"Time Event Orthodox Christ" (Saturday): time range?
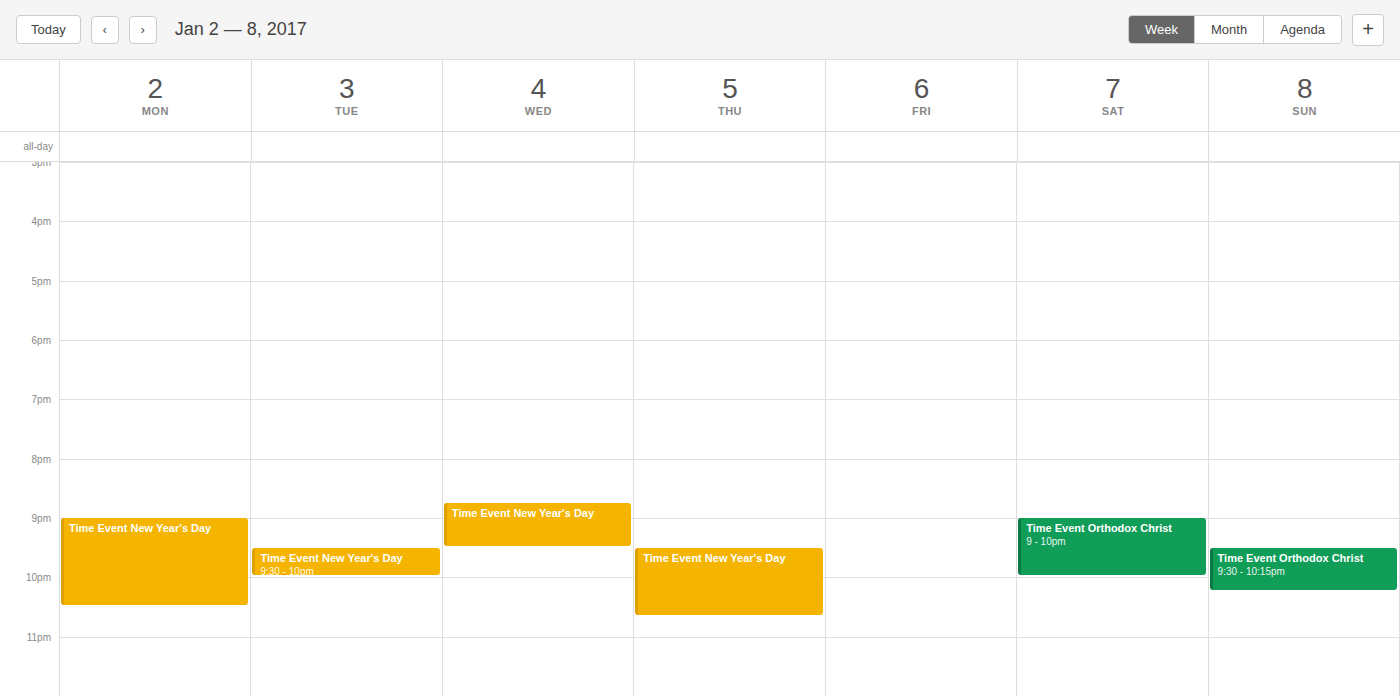
9:00 PM to 10:00 PM